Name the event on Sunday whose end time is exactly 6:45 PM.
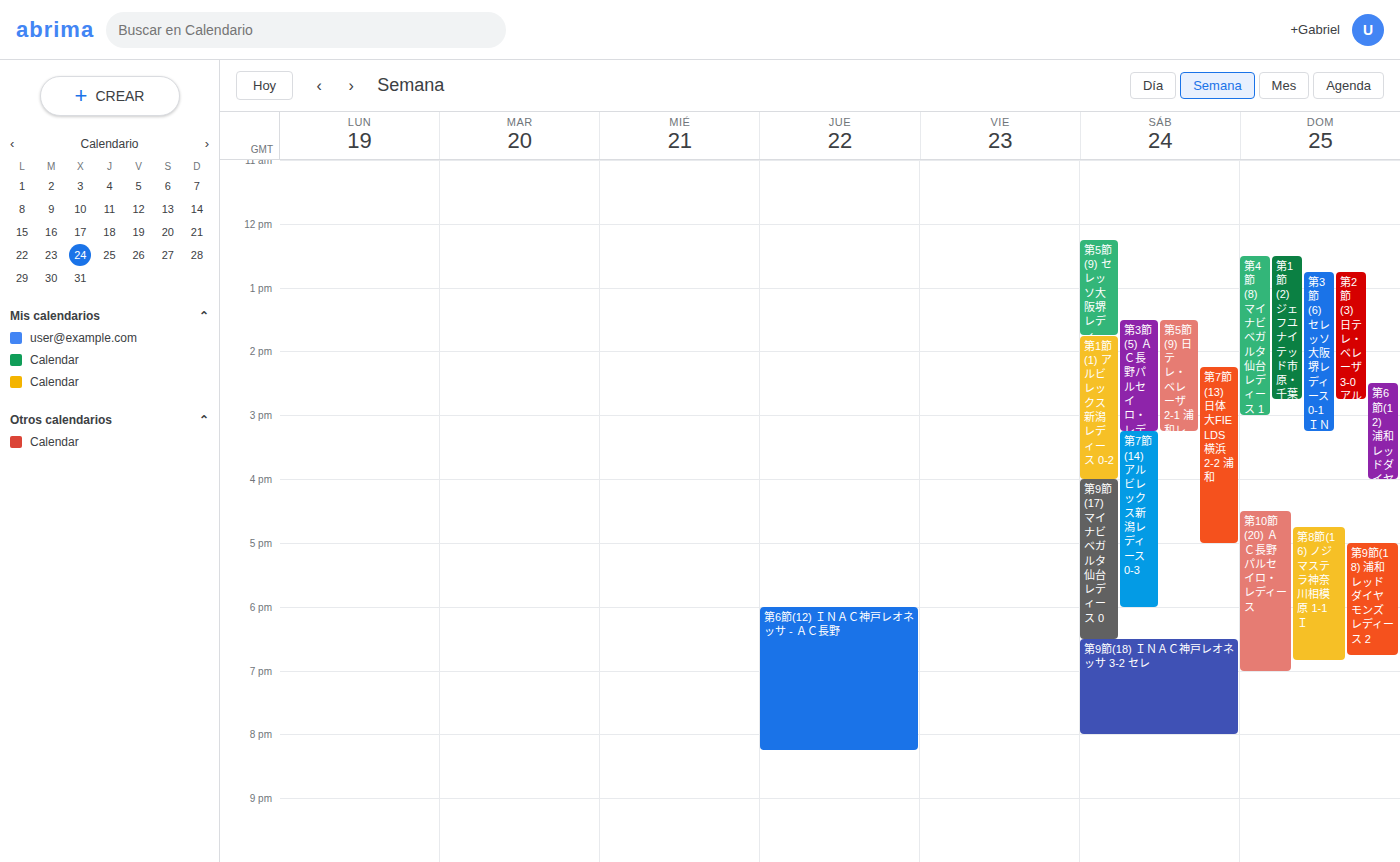
"第9節(18) 浦和レッドダイヤモンズレディース 2"